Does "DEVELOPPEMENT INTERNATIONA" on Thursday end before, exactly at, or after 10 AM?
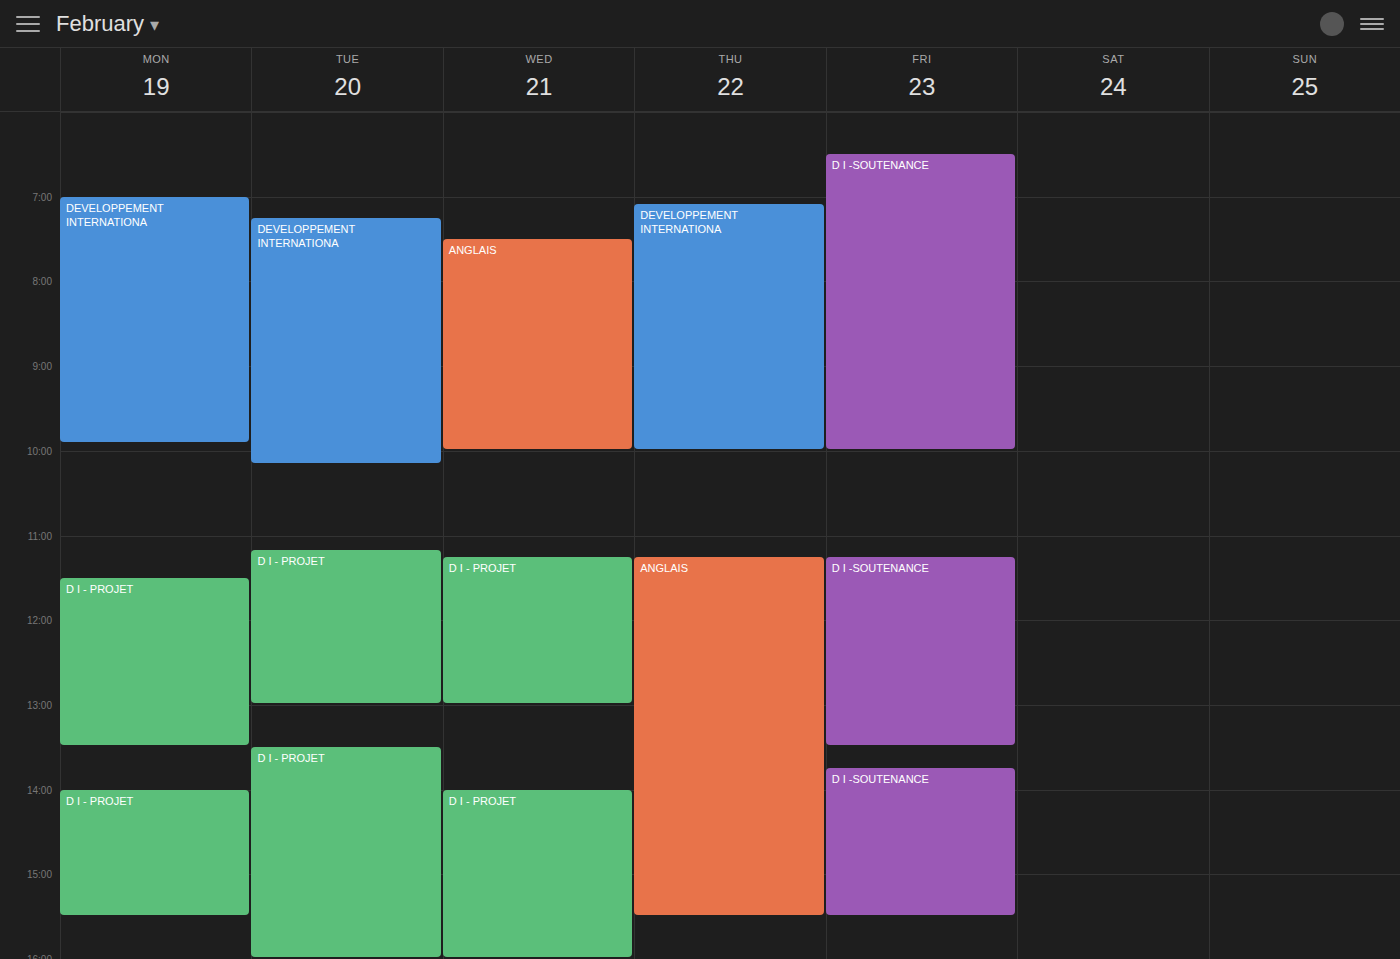
10:00 AM -- exactly at 10 AM, on the 10 AM line.